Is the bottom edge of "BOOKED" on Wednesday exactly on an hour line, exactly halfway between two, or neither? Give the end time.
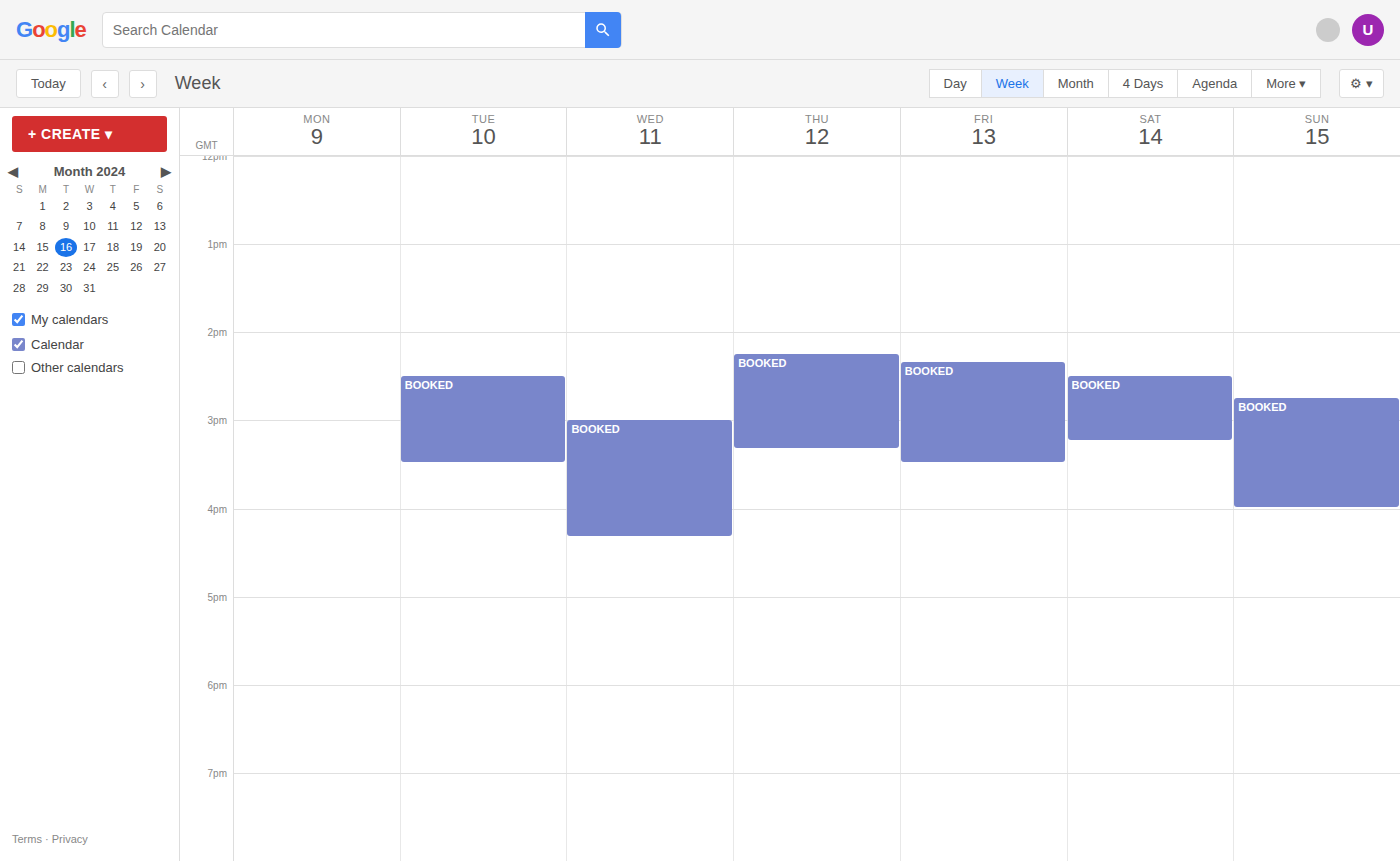
4:20 PM -- neither: 20 minutes below the 4 PM line and 40 minutes above the 5 PM line.